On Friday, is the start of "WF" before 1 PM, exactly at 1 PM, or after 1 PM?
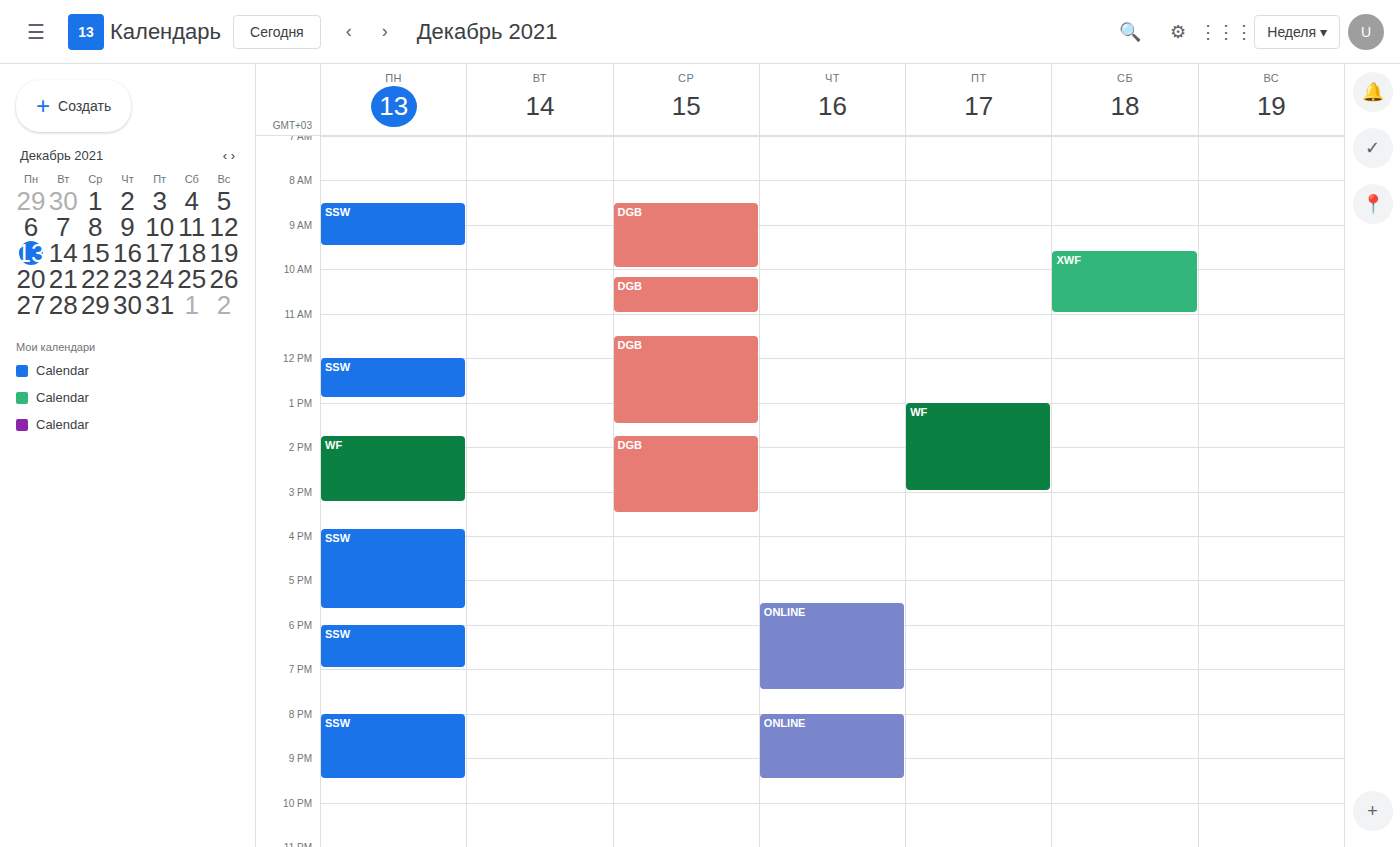
1:00 PM -- exactly at 1 PM, on the 1 PM line.